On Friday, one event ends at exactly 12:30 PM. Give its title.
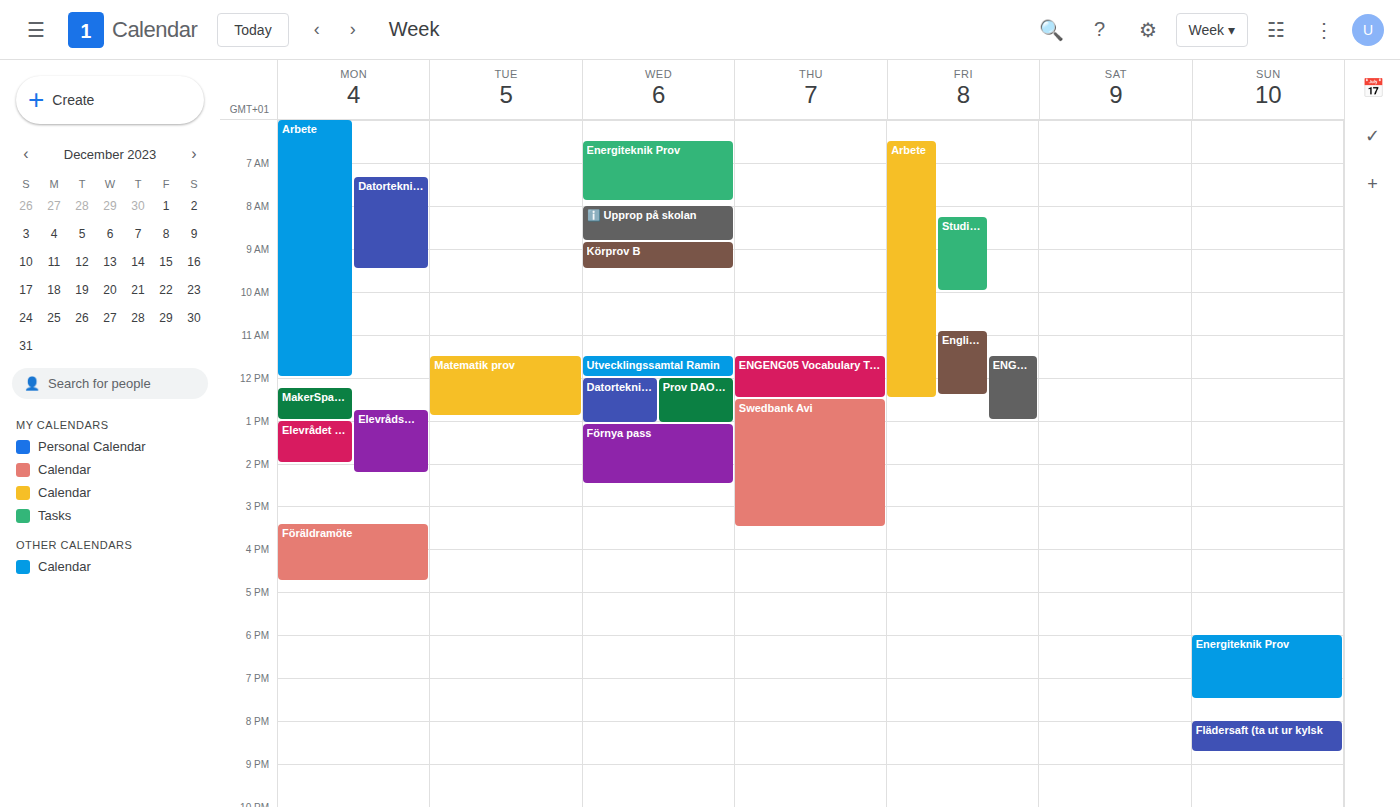
"Arbete"